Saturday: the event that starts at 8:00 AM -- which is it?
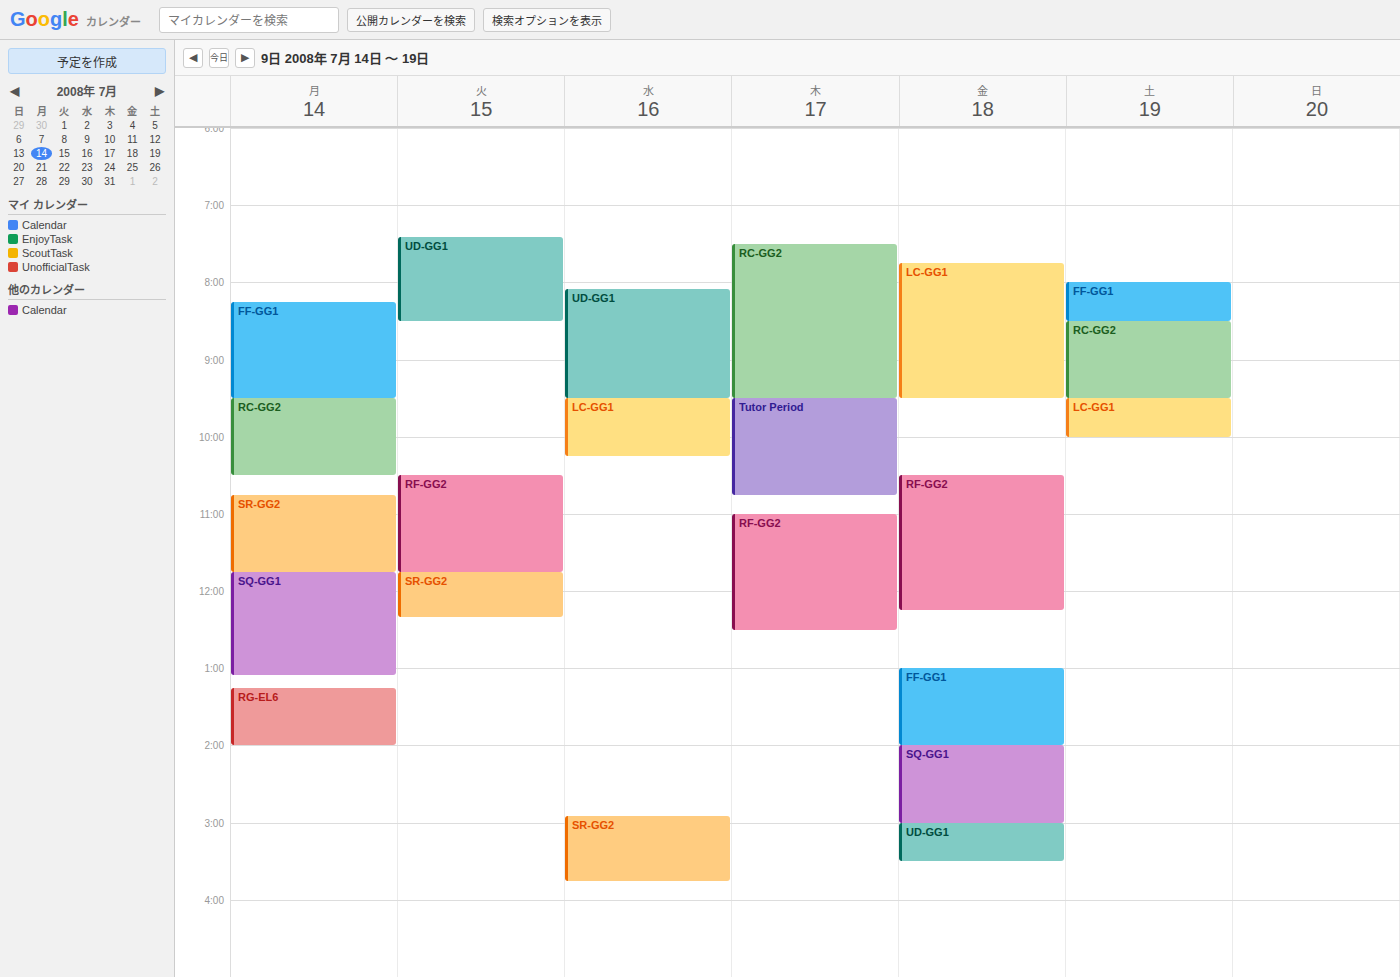
"FF-GG1"